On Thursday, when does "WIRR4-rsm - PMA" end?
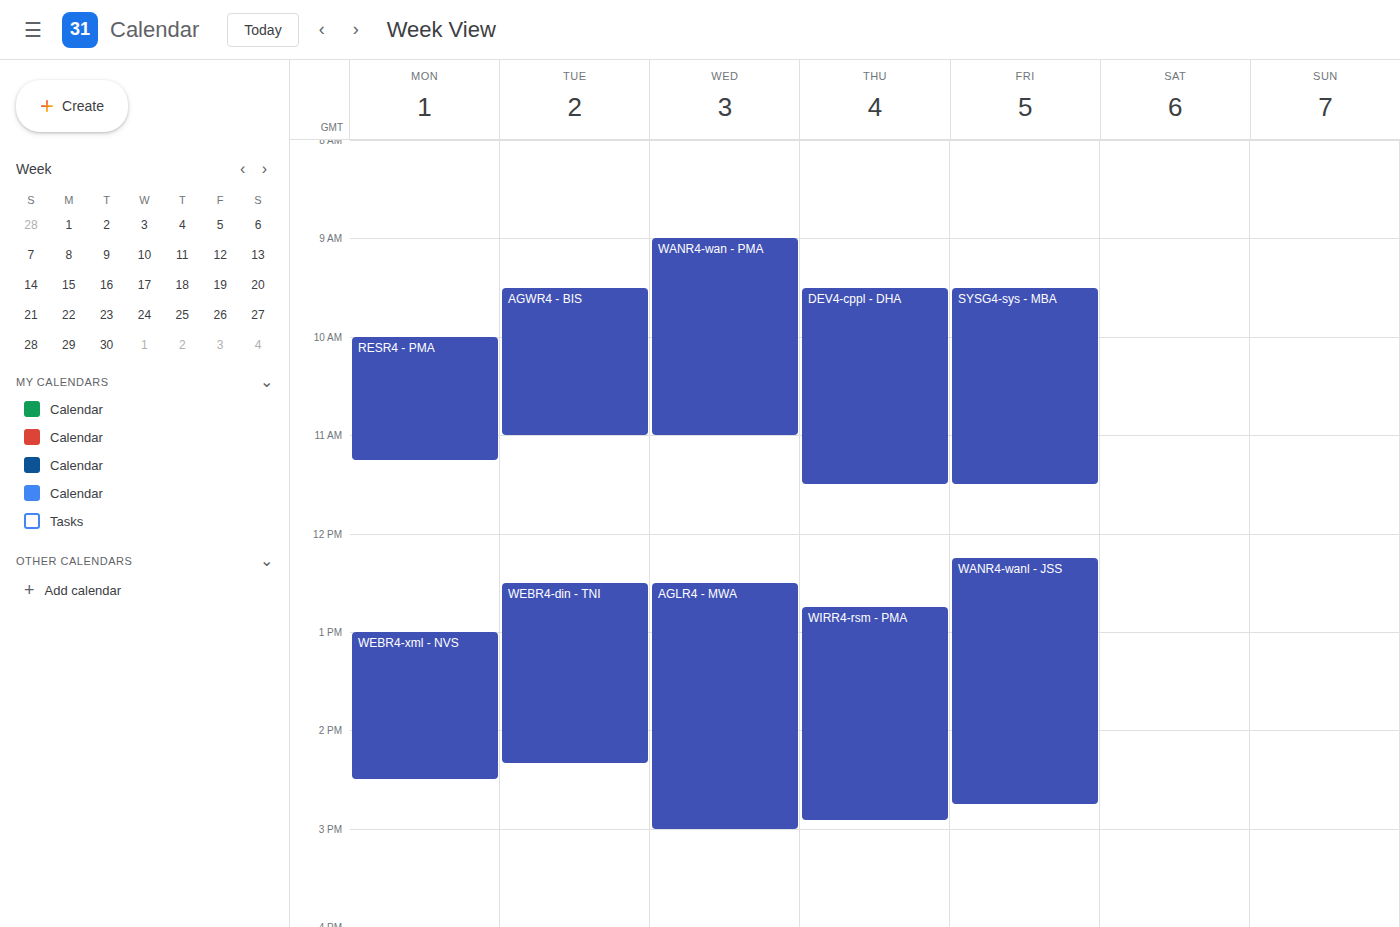
2:55 PM